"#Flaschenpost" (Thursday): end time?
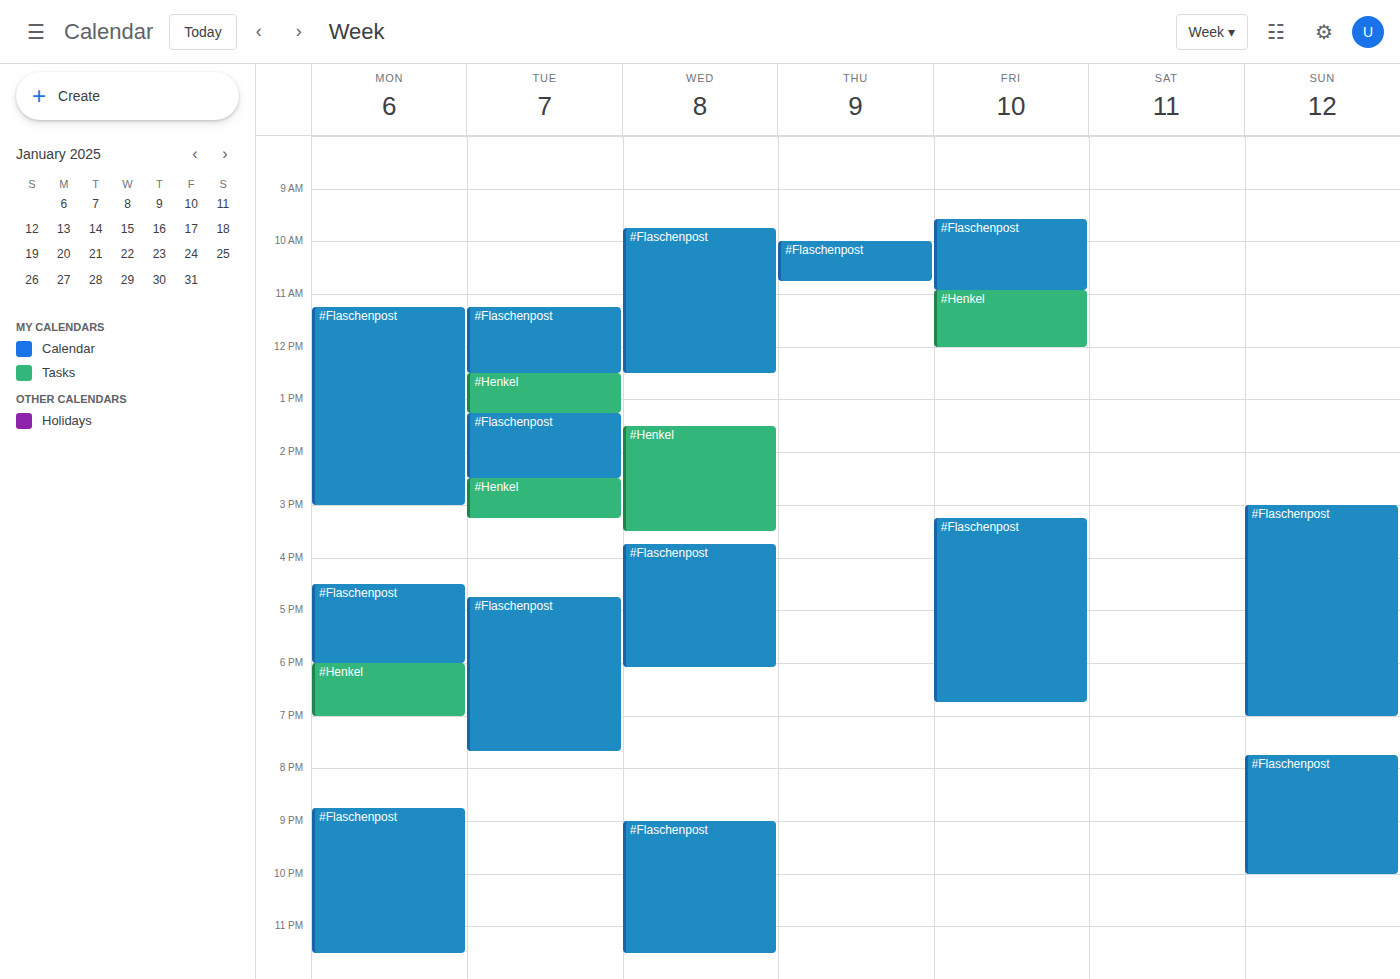
10:45